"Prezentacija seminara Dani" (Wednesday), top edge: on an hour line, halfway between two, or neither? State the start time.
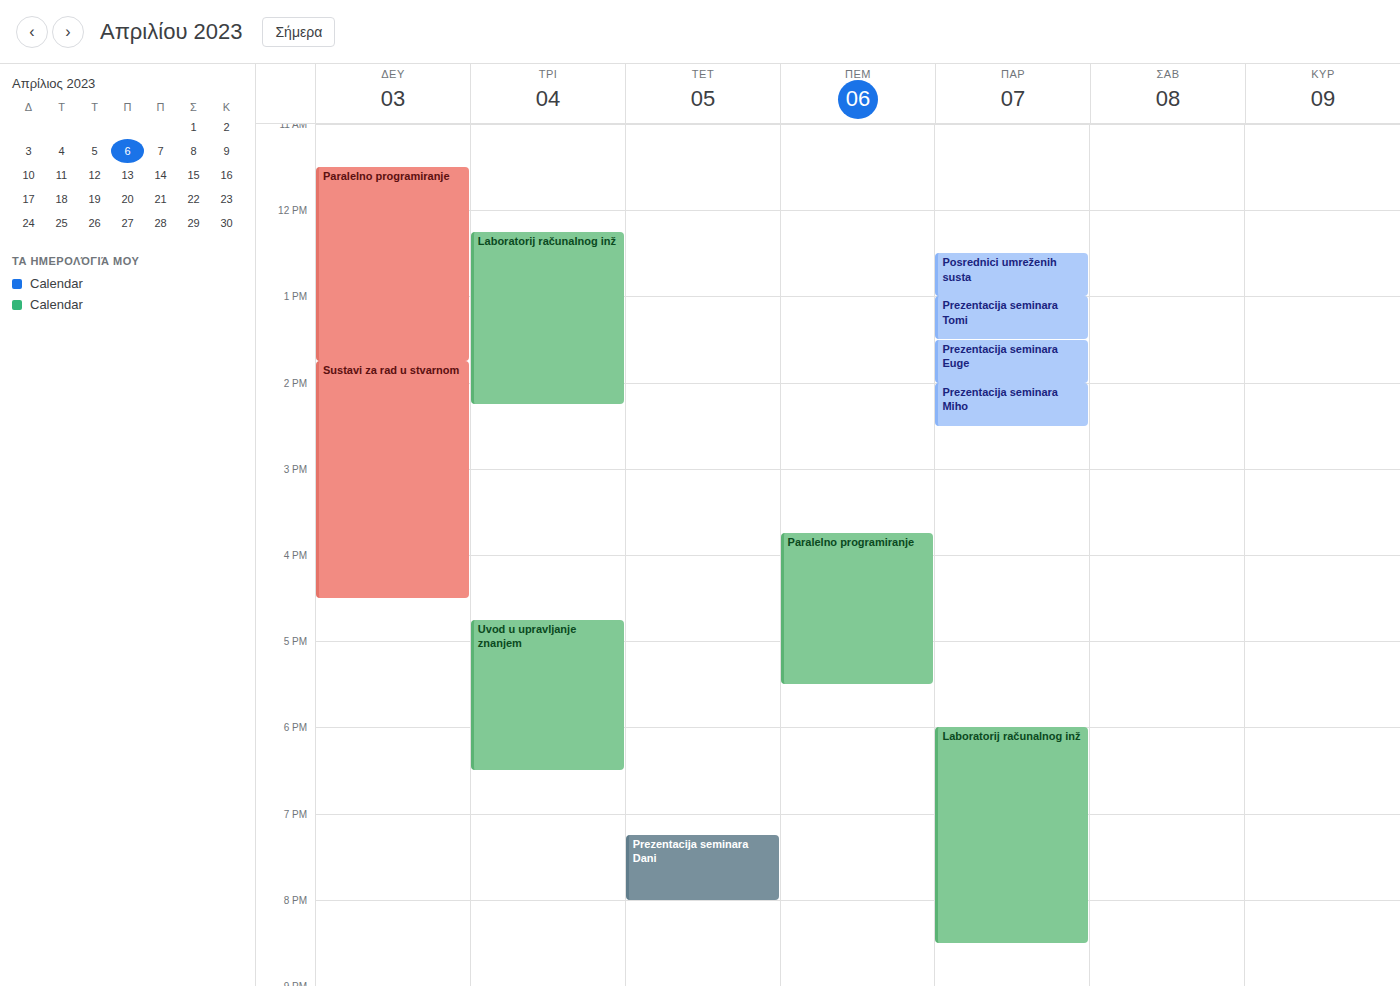
7:15 PM -- neither: a quarter of the way from the 7 PM line to the 8 PM line.